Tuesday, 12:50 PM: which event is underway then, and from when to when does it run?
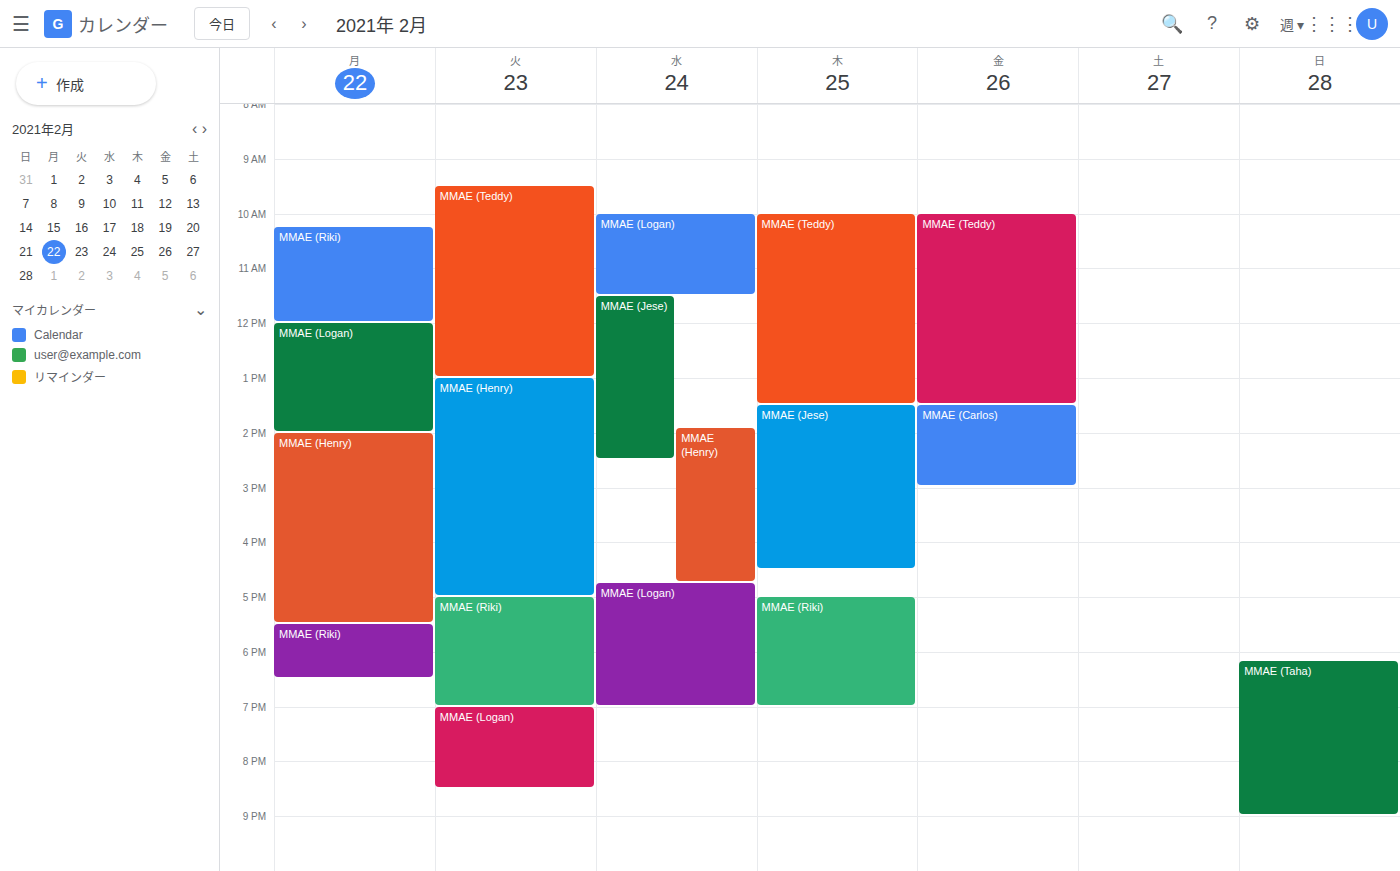
"MMAE (Teddy)", 9:30 AM to 1:00 PM